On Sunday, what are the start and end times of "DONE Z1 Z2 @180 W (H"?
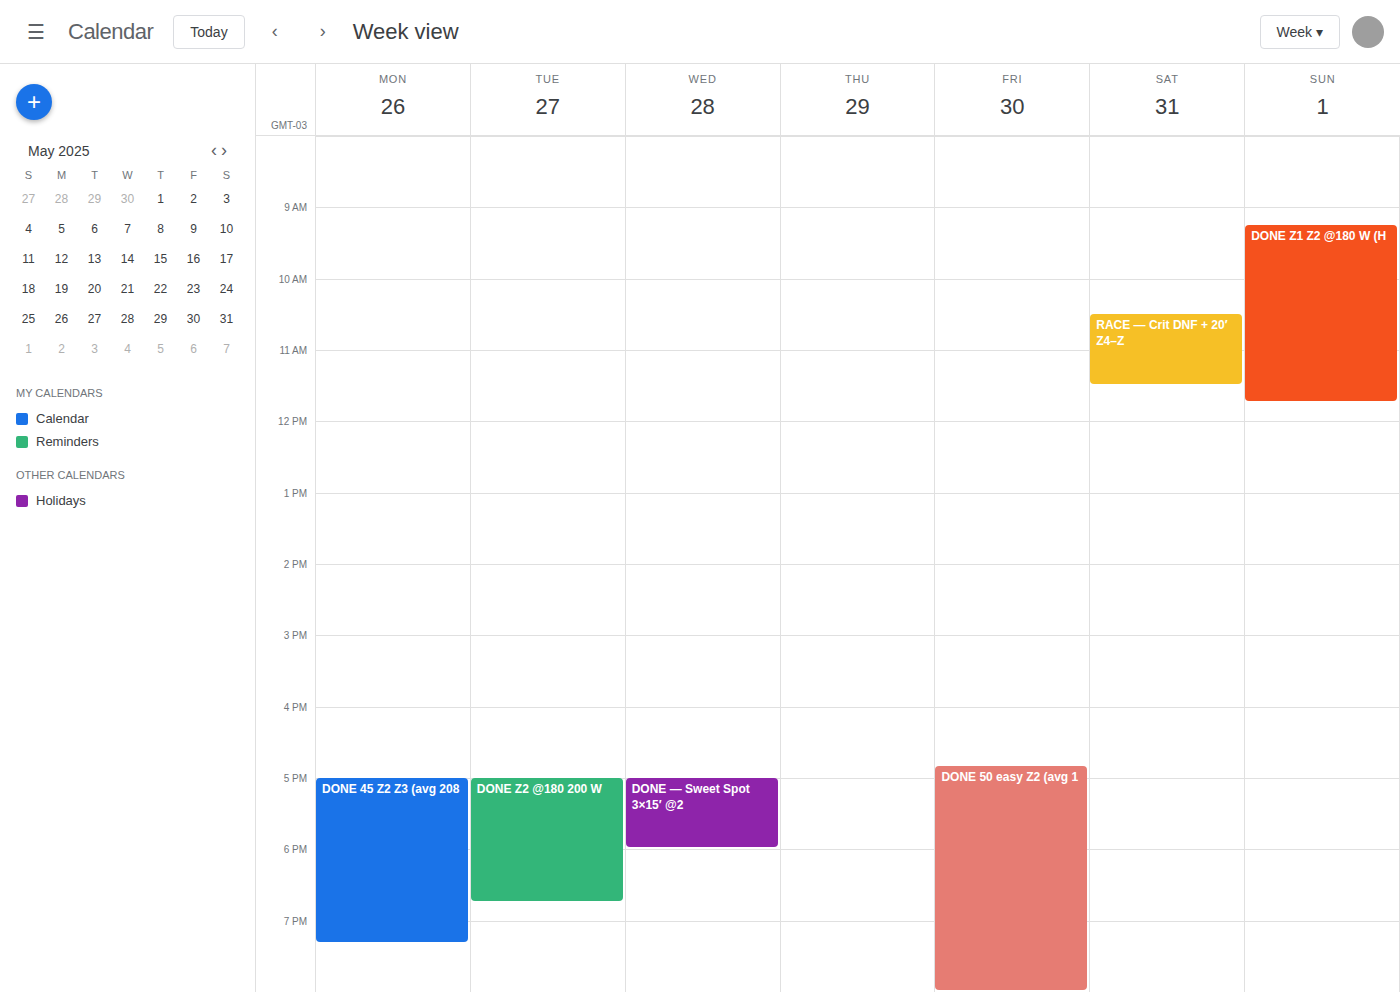
9:15 AM to 11:45 AM